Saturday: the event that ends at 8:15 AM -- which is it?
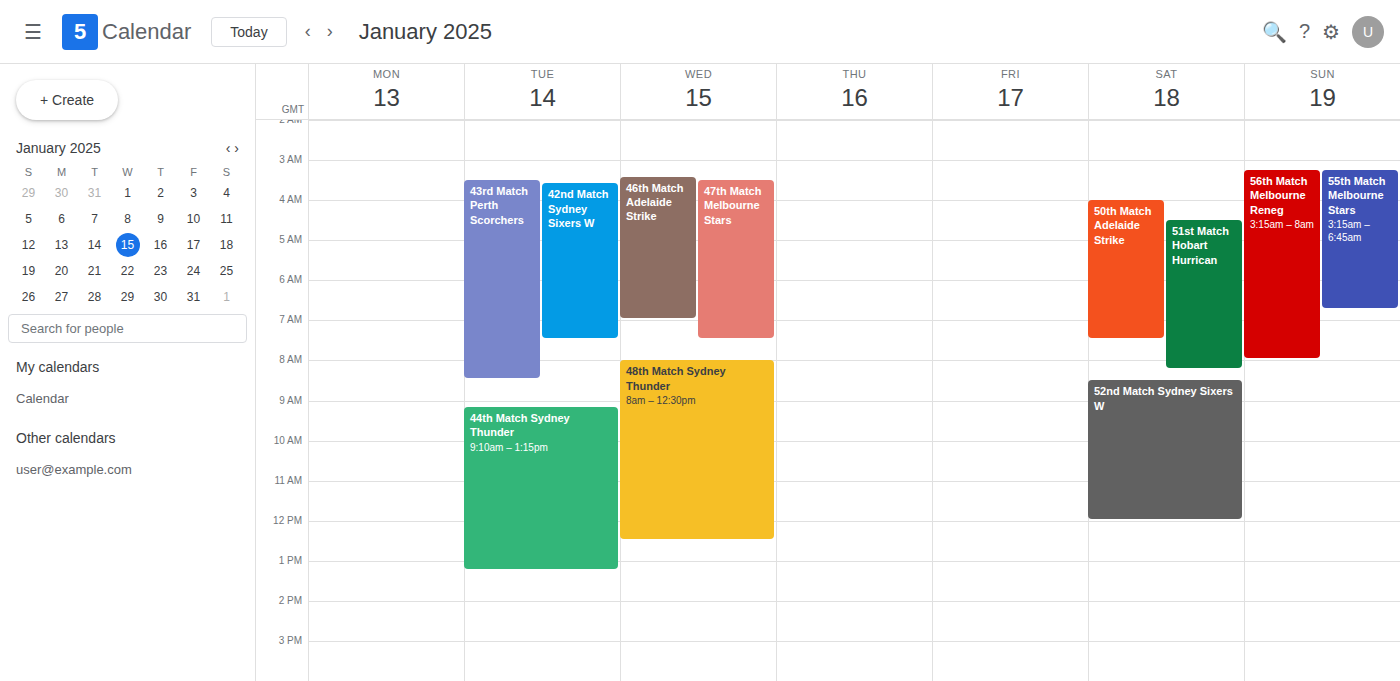
"51st Match Hobart Hurrican"